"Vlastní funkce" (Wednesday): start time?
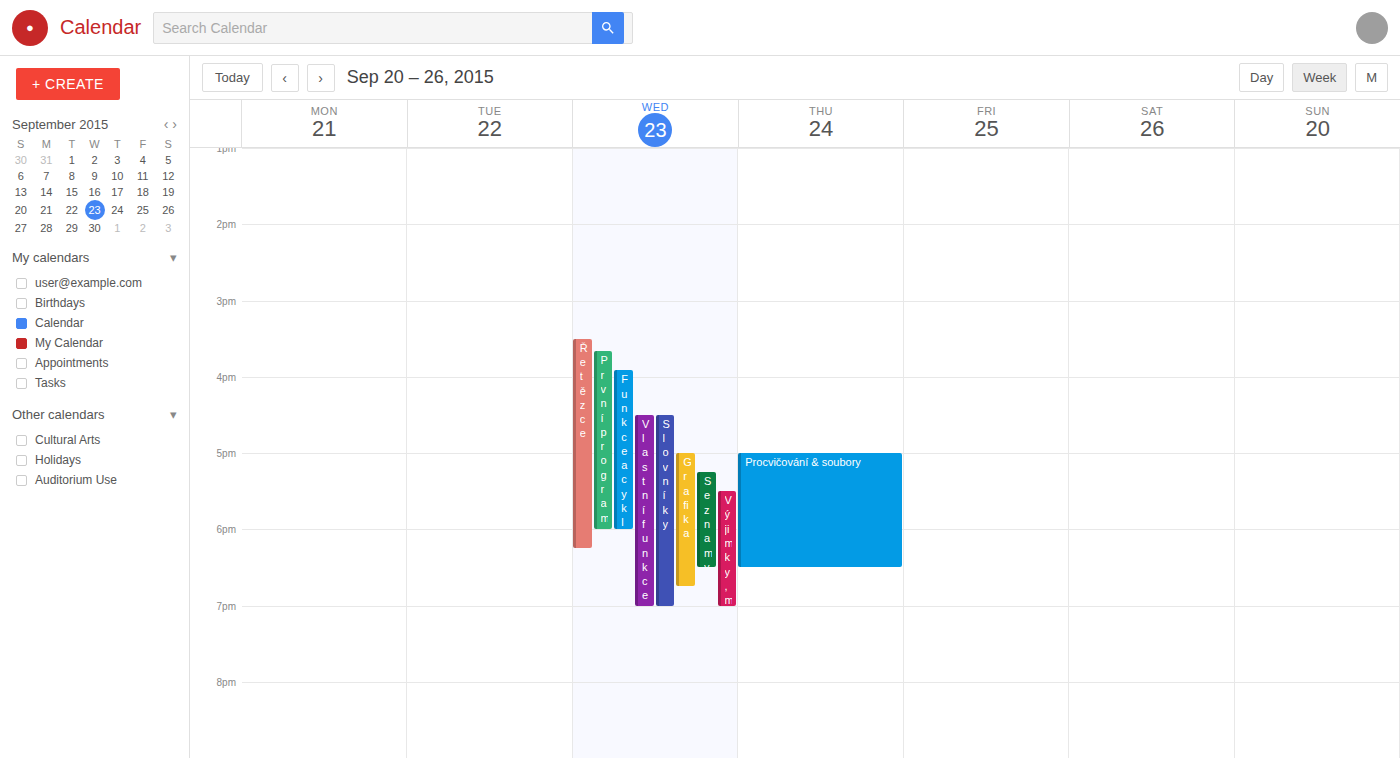
4:30 PM